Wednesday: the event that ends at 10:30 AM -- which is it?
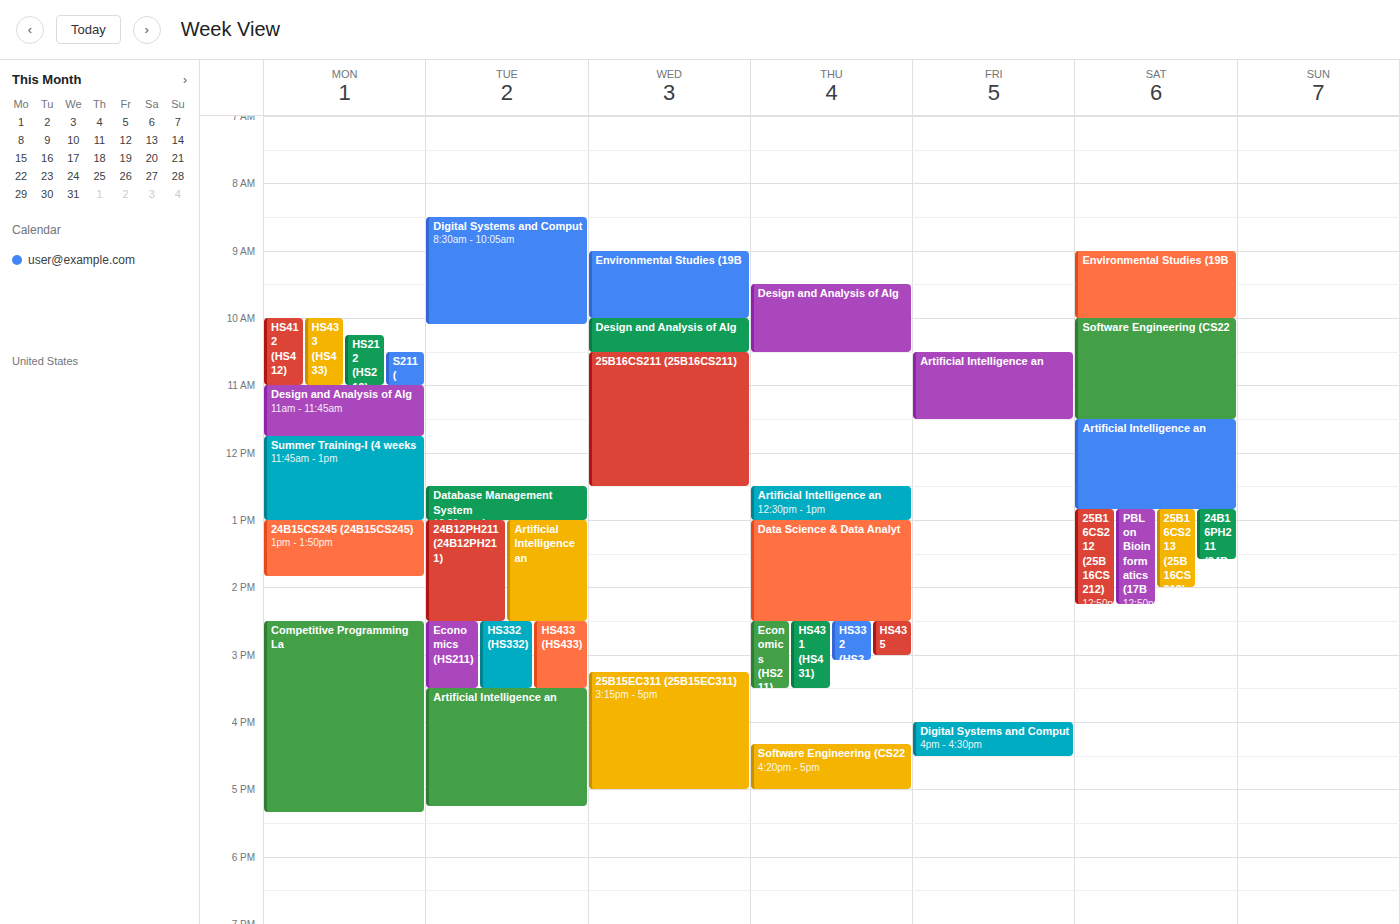
"Design and Analysis of Alg"